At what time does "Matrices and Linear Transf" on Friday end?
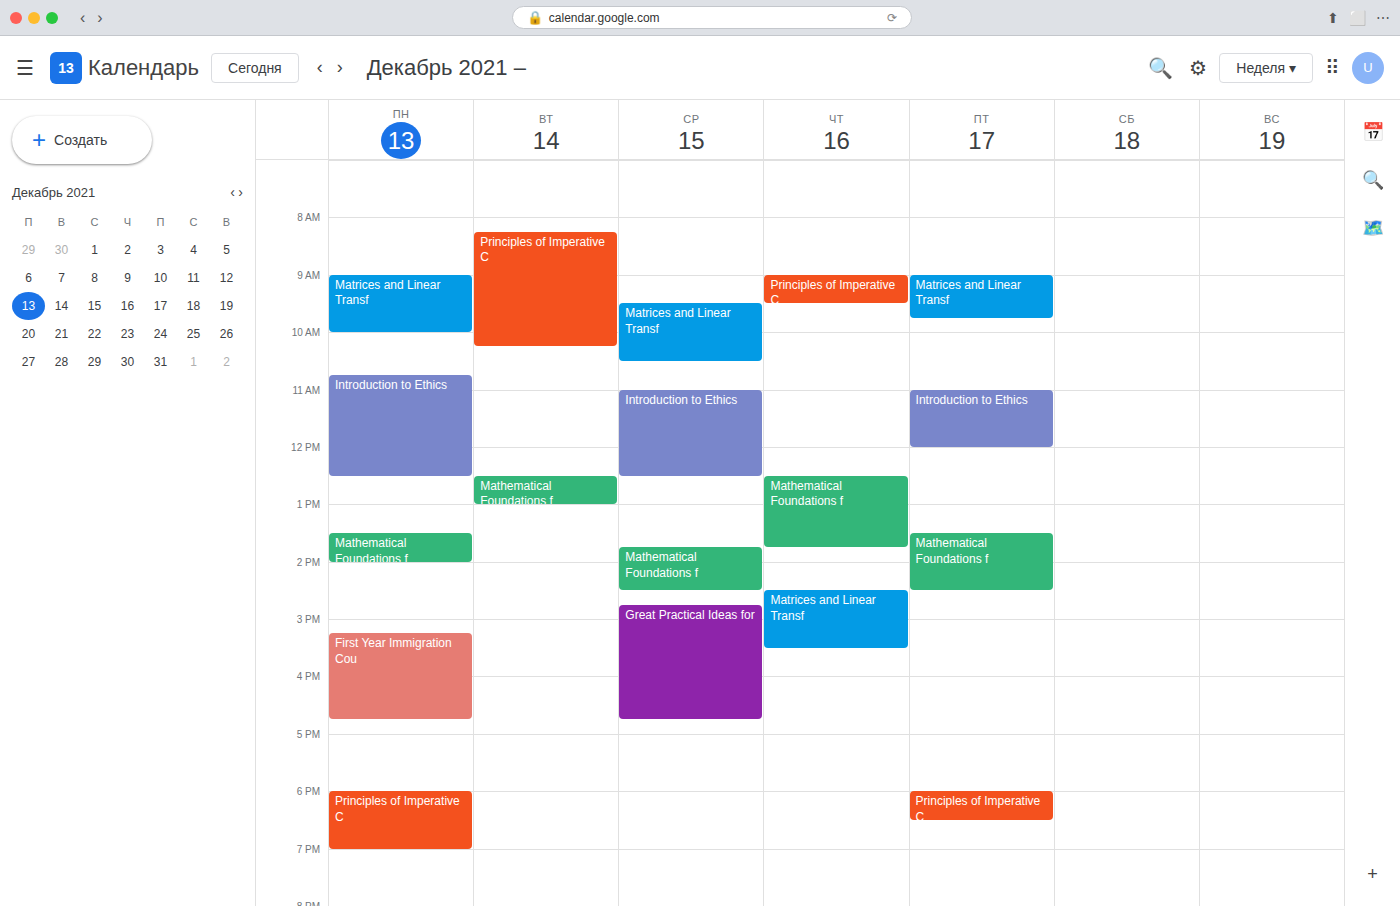
09:45